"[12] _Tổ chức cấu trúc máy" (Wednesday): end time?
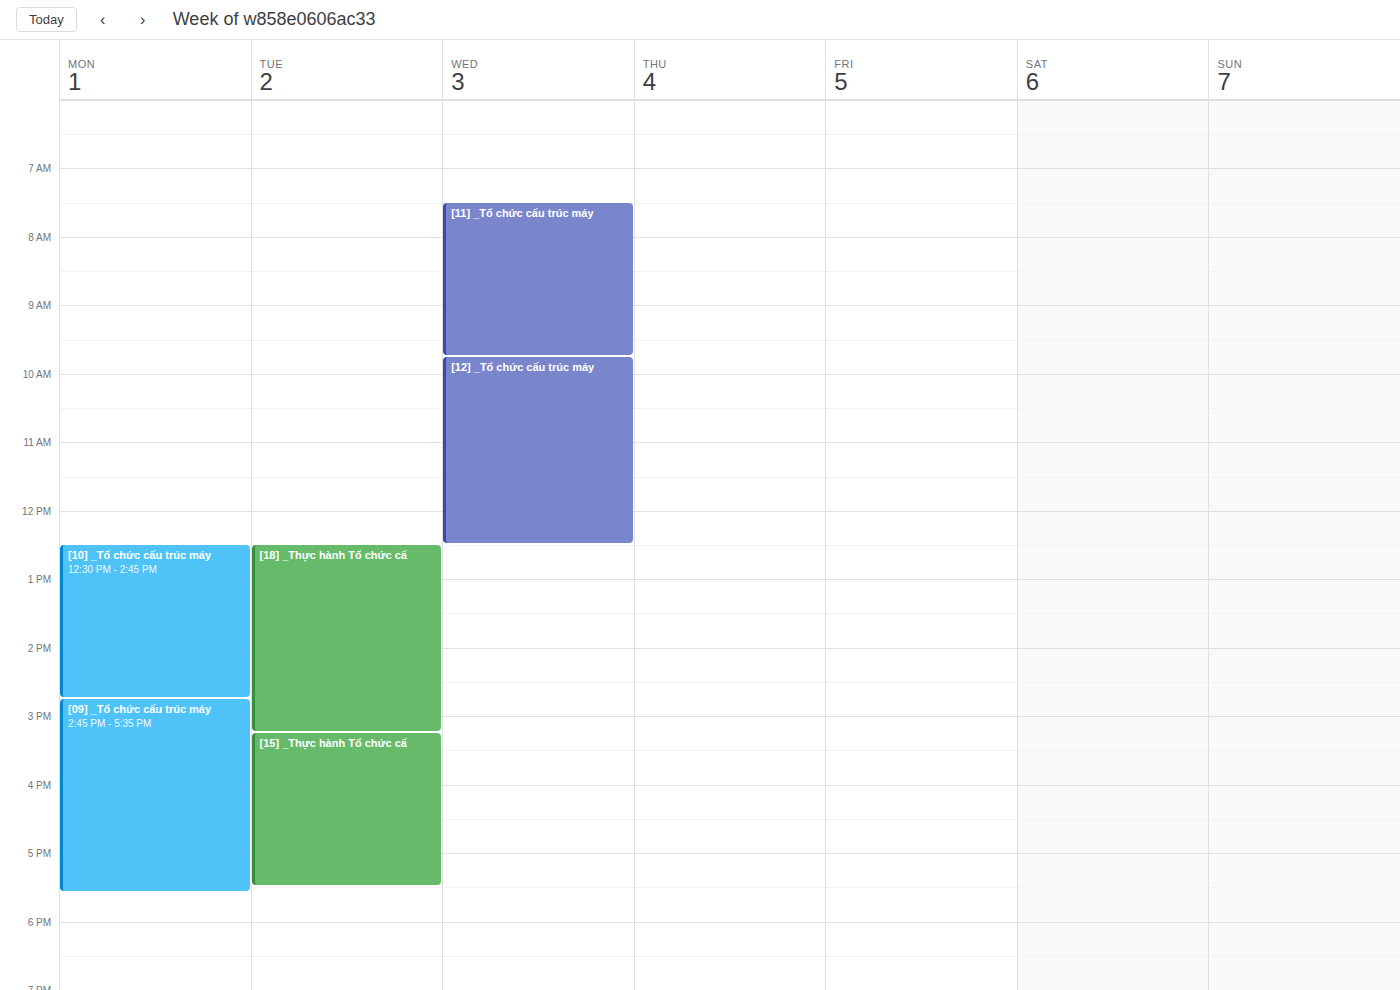
12:30 PM